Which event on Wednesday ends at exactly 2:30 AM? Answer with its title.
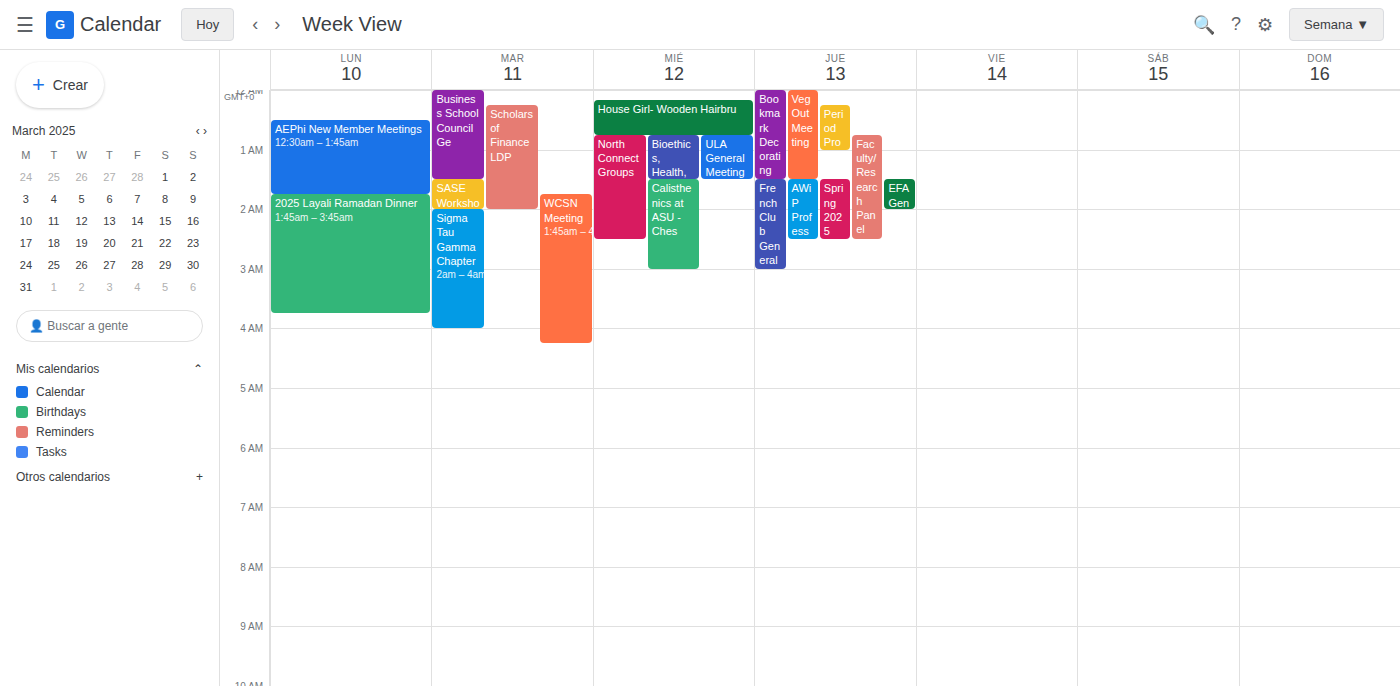
"North Connect Groups"